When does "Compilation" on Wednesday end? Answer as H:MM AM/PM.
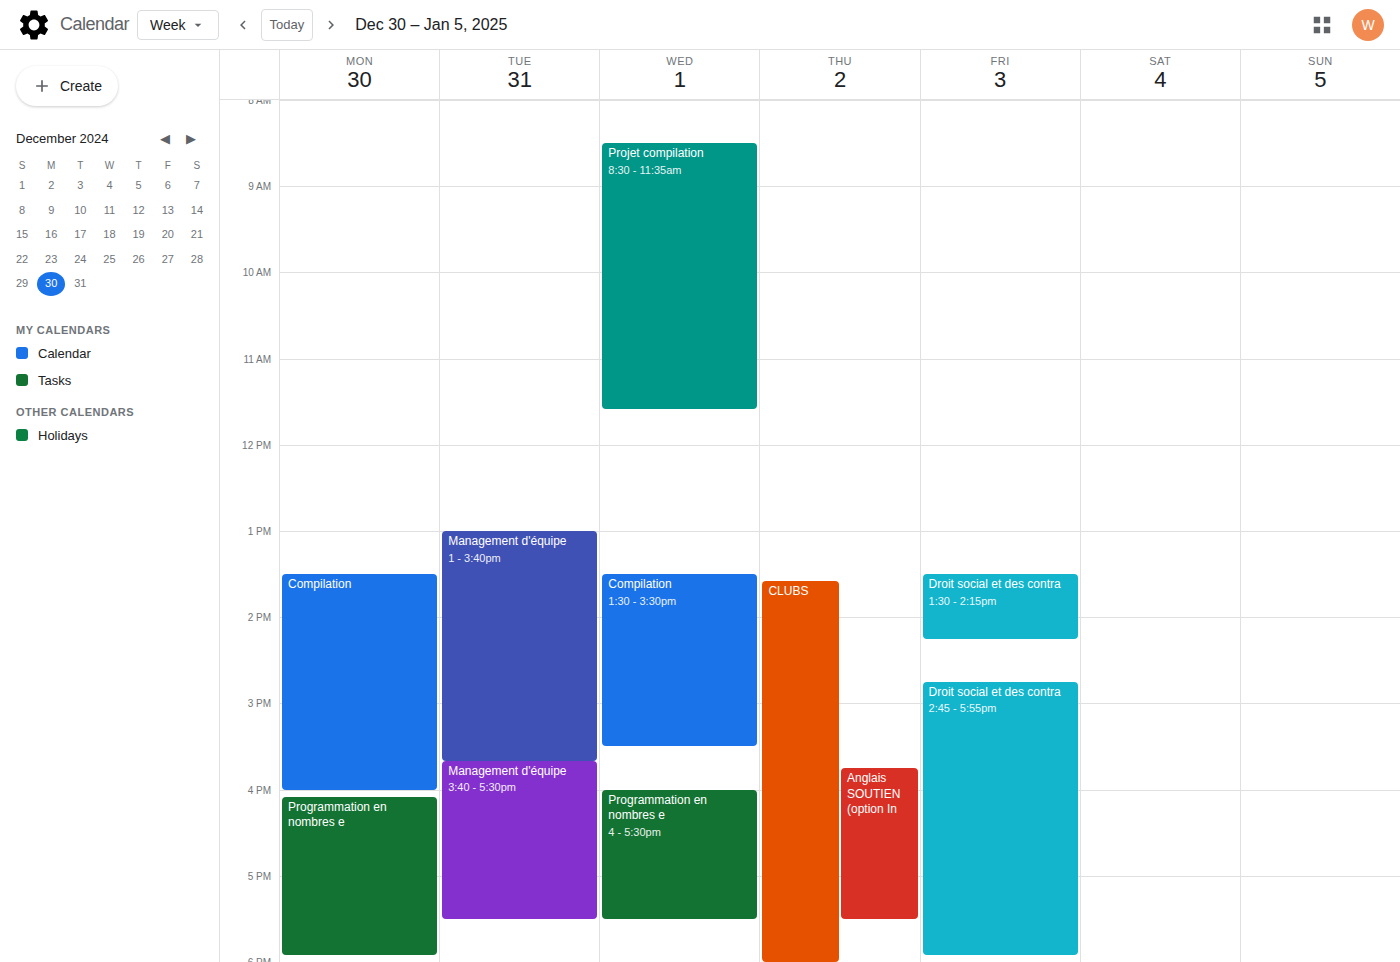
3:30 PM